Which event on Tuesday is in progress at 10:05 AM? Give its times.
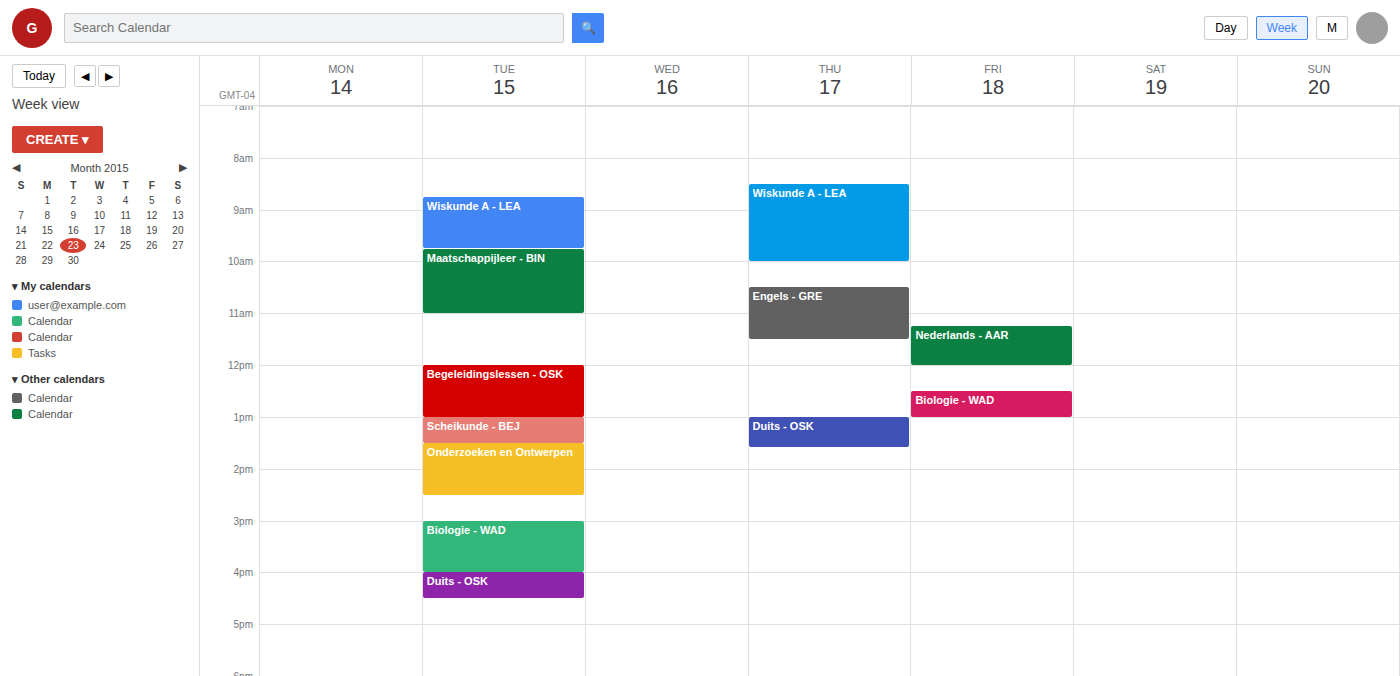
"Maatschappijleer - BIN", 9:45 AM to 11:00 AM